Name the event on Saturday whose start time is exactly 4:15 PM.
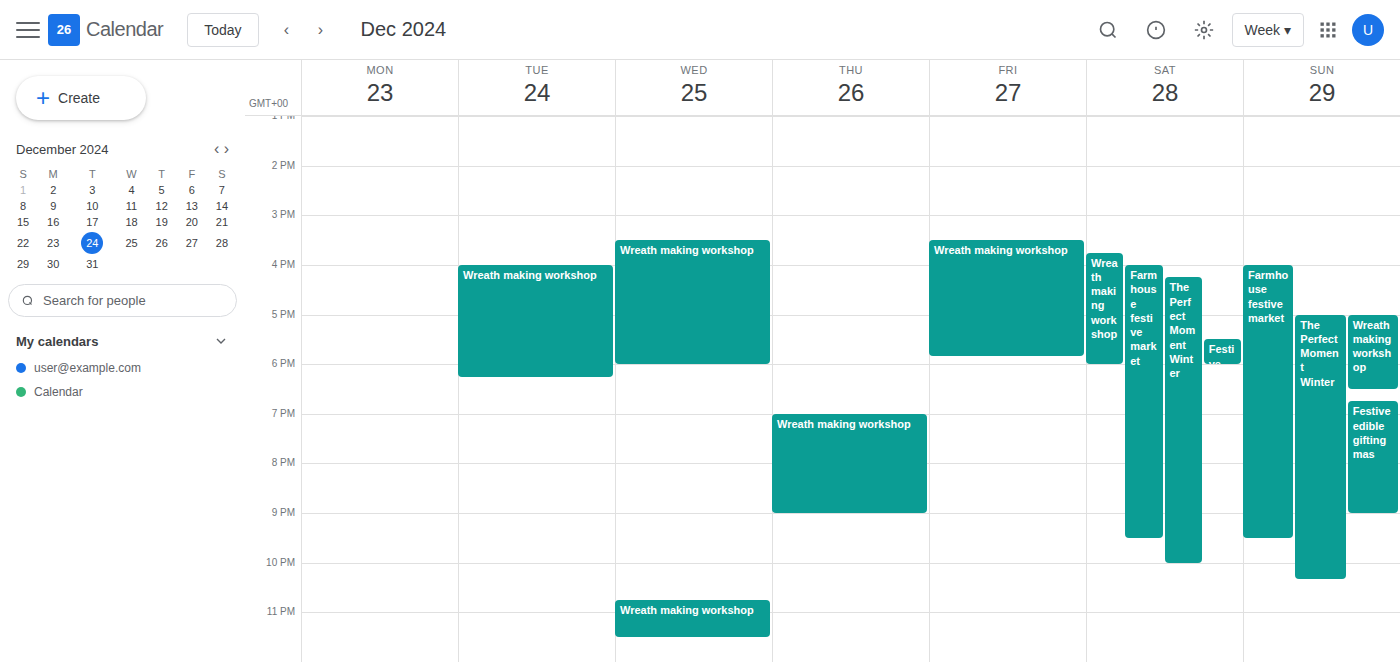
"The Perfect Moment Winter"